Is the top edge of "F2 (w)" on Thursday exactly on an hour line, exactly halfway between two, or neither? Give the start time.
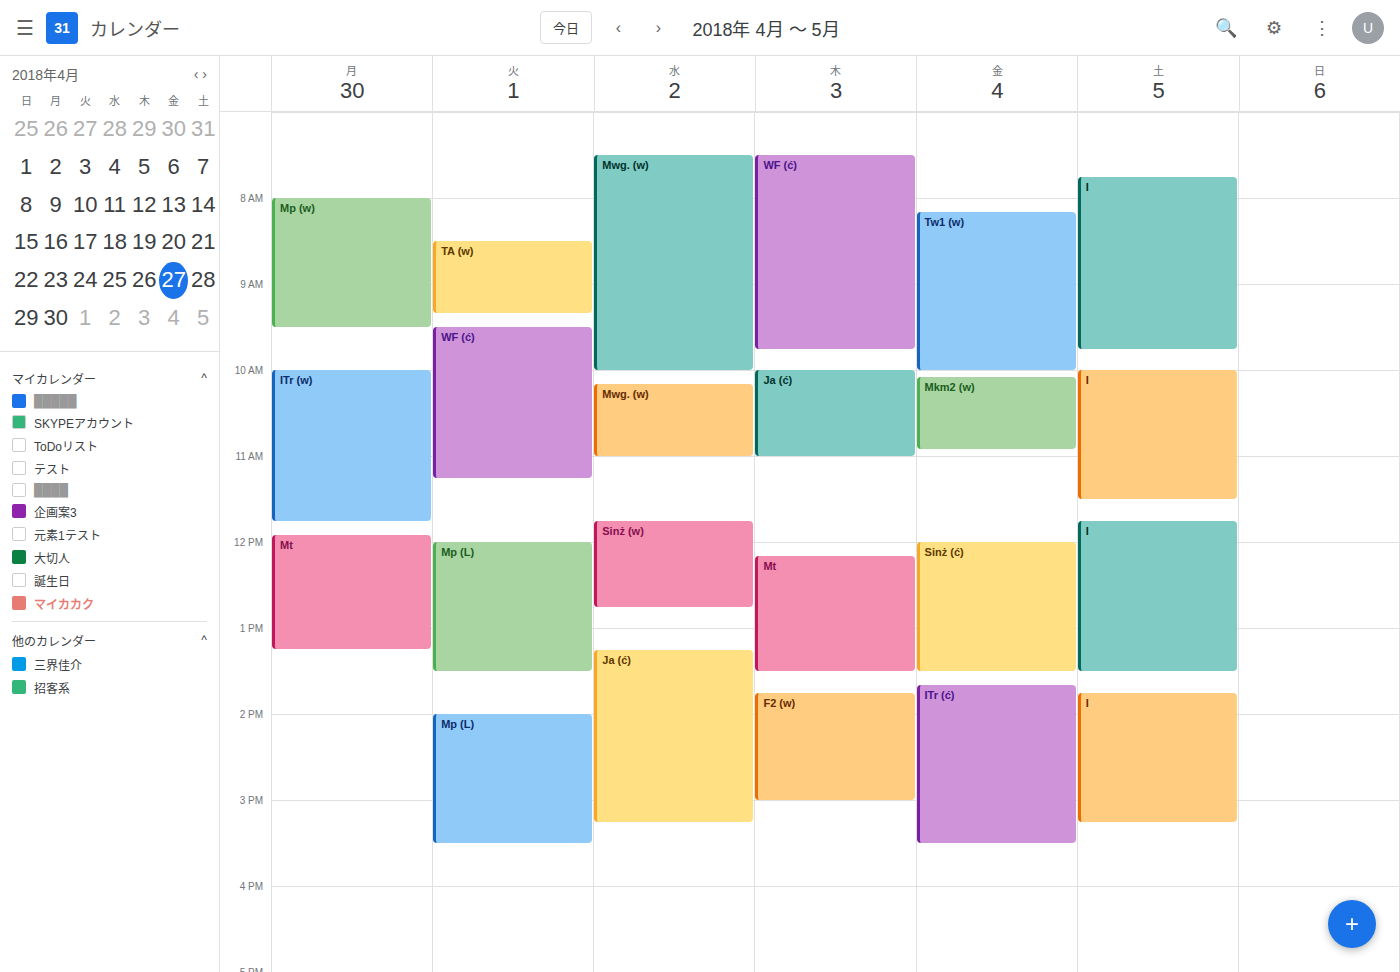
1:45 PM -- neither: three quarters of the way from the 1 PM line to the 2 PM line.